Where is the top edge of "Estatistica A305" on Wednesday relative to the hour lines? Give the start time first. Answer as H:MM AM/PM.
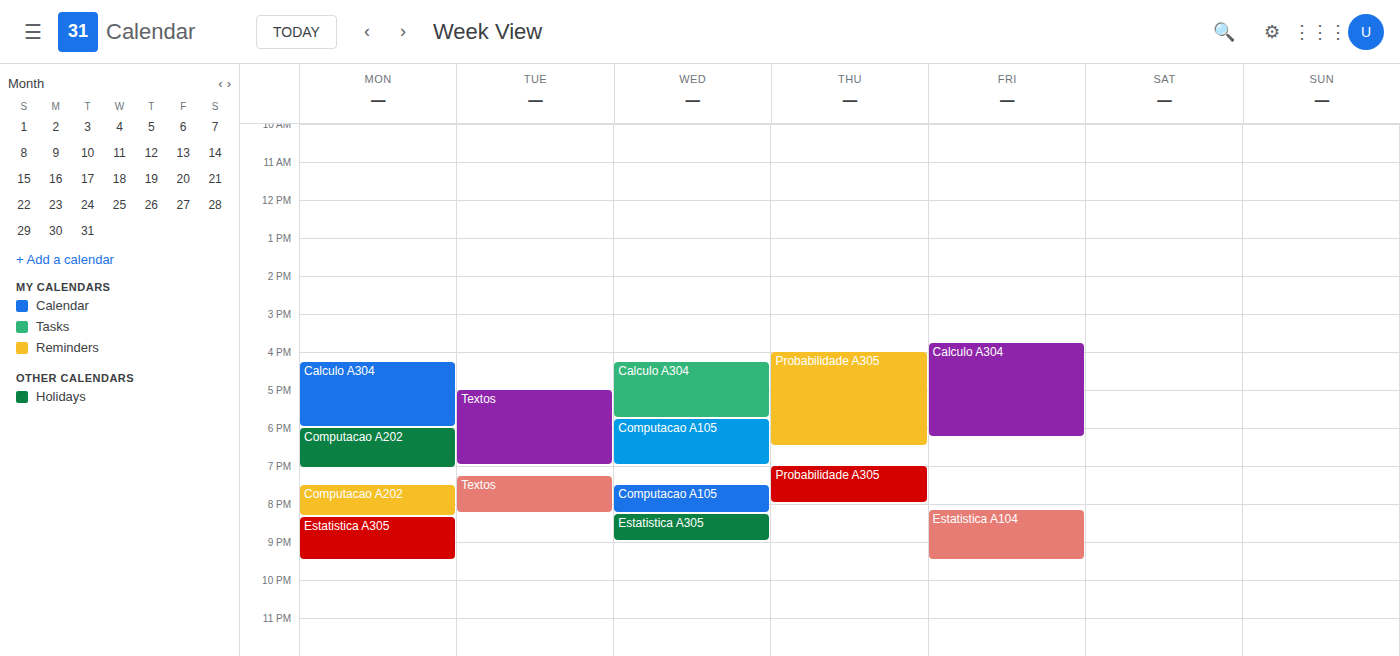
8:15 PM -- neither: a quarter of the way from the 8 PM line to the 9 PM line.